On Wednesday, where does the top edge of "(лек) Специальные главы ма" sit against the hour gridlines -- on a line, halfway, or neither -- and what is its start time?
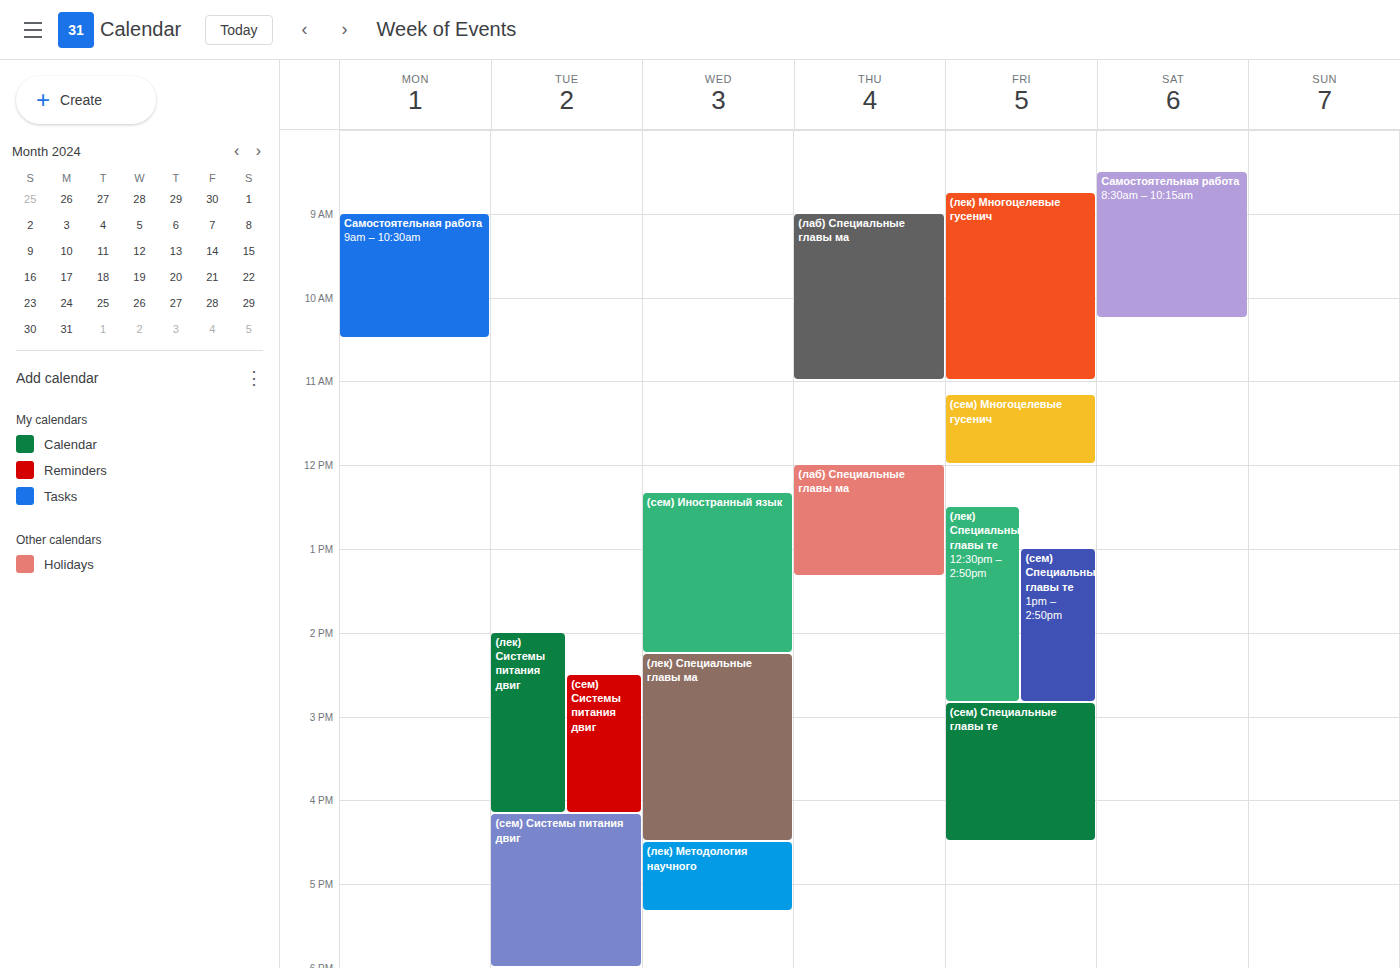
2:15 PM -- neither: a quarter of the way from the 2 PM line to the 3 PM line.